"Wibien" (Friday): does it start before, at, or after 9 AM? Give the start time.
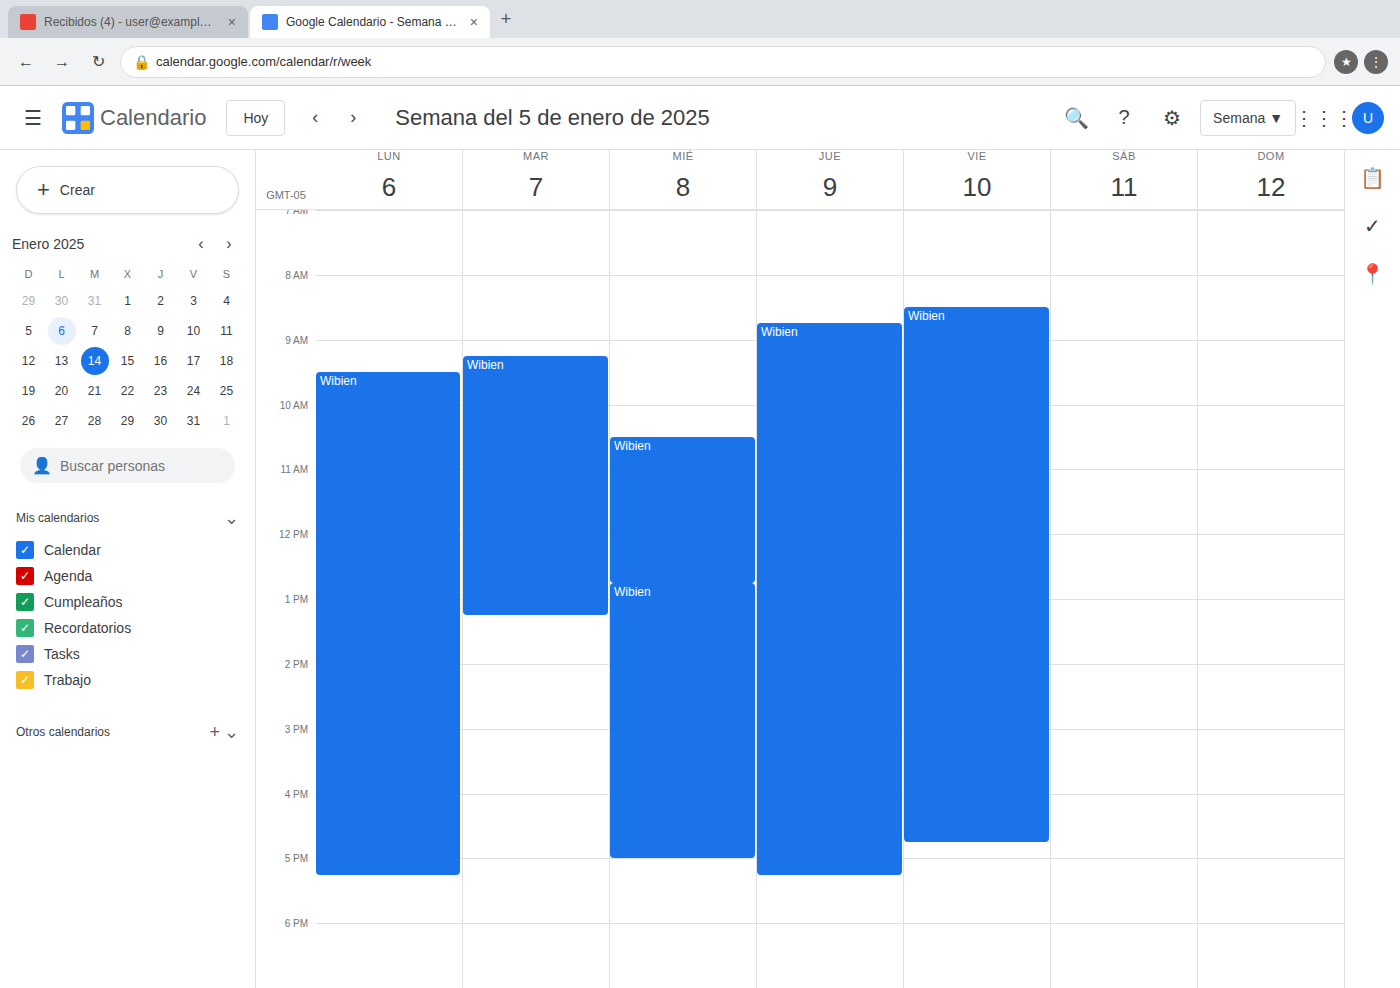
8:30 AM -- before 9 AM, 30 minutes above the 9 AM line.